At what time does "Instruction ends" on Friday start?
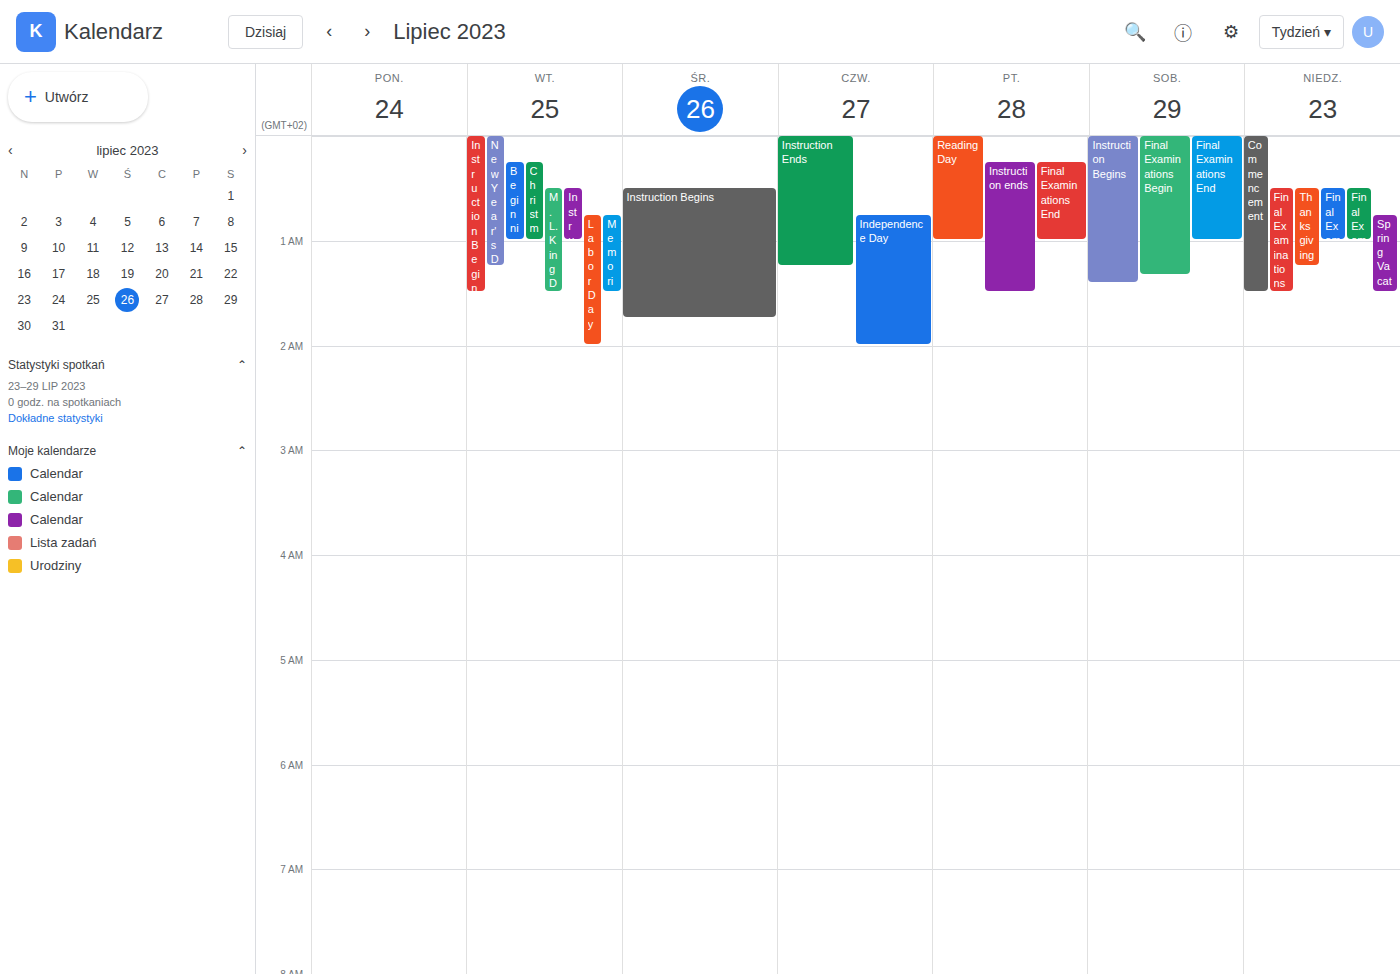
12:15 AM